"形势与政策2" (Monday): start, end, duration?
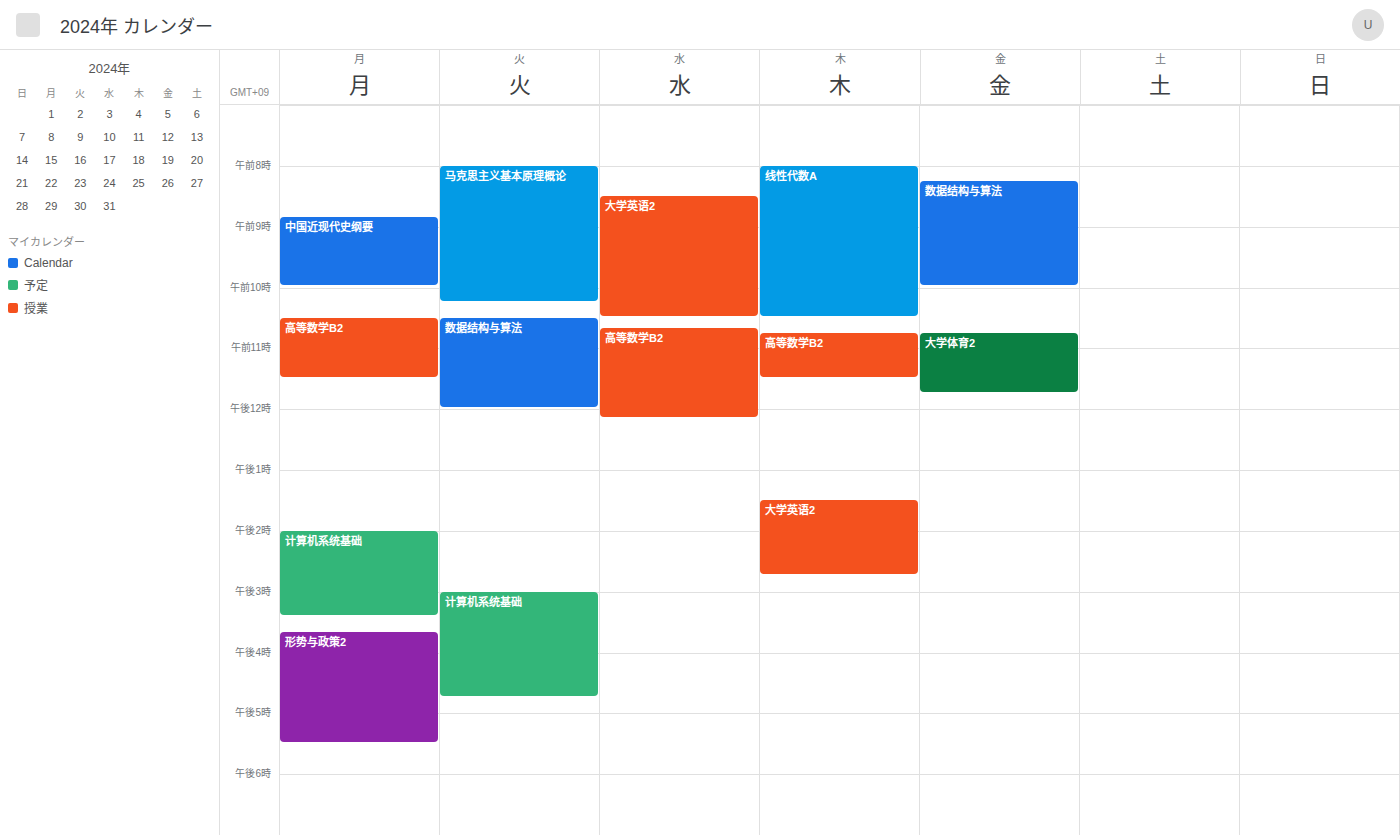
3:40 PM to 5:30 PM, 1 hour 50 minutes